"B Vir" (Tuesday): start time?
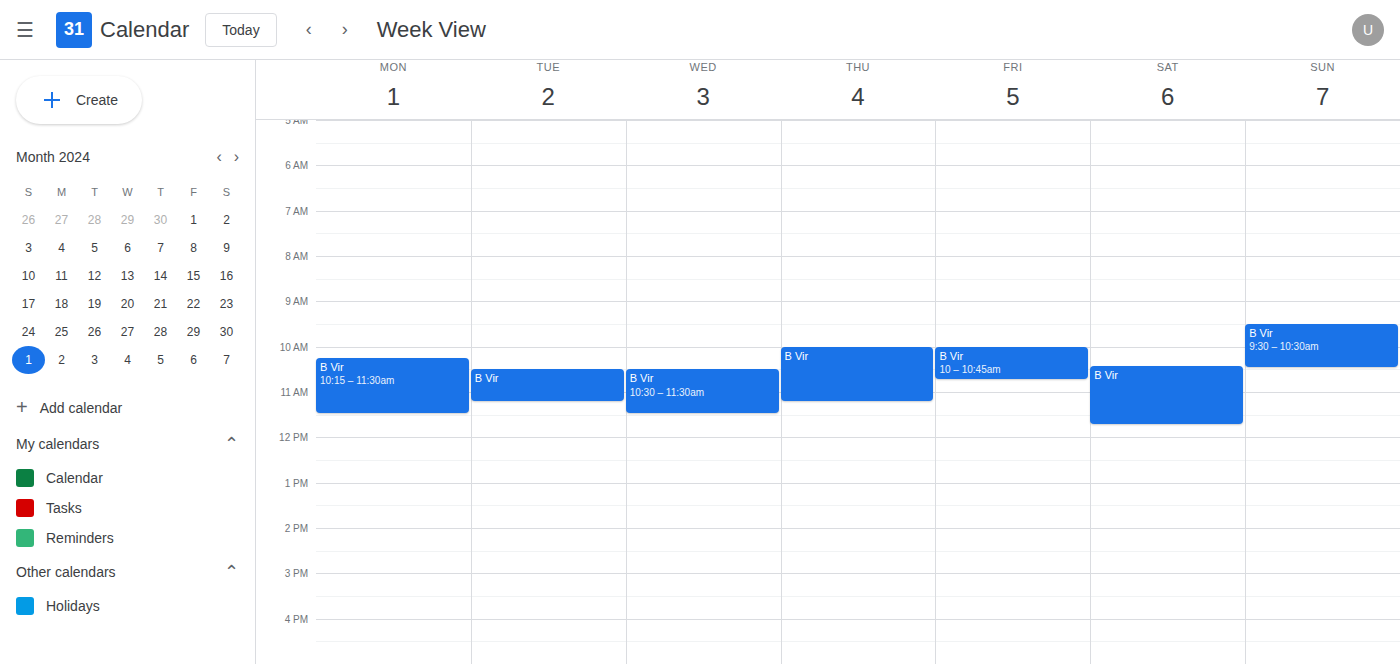
10:30 AM